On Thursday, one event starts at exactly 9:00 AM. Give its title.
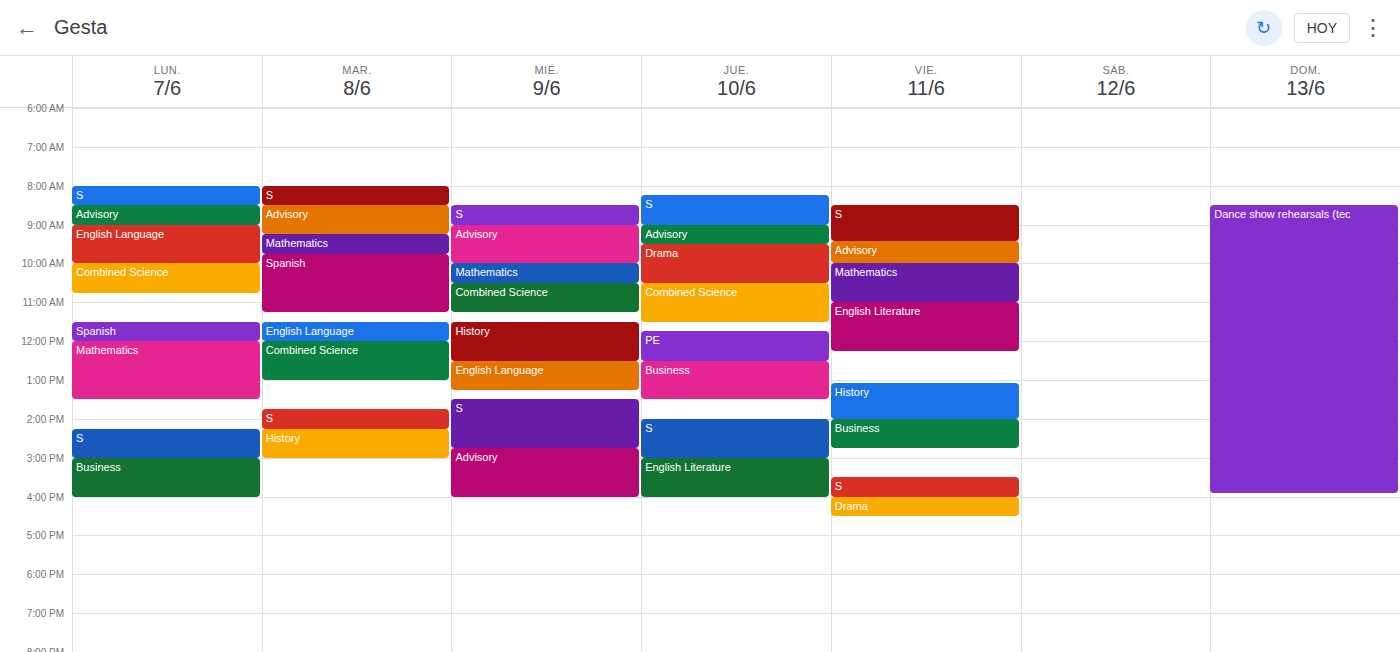
"Advisory"